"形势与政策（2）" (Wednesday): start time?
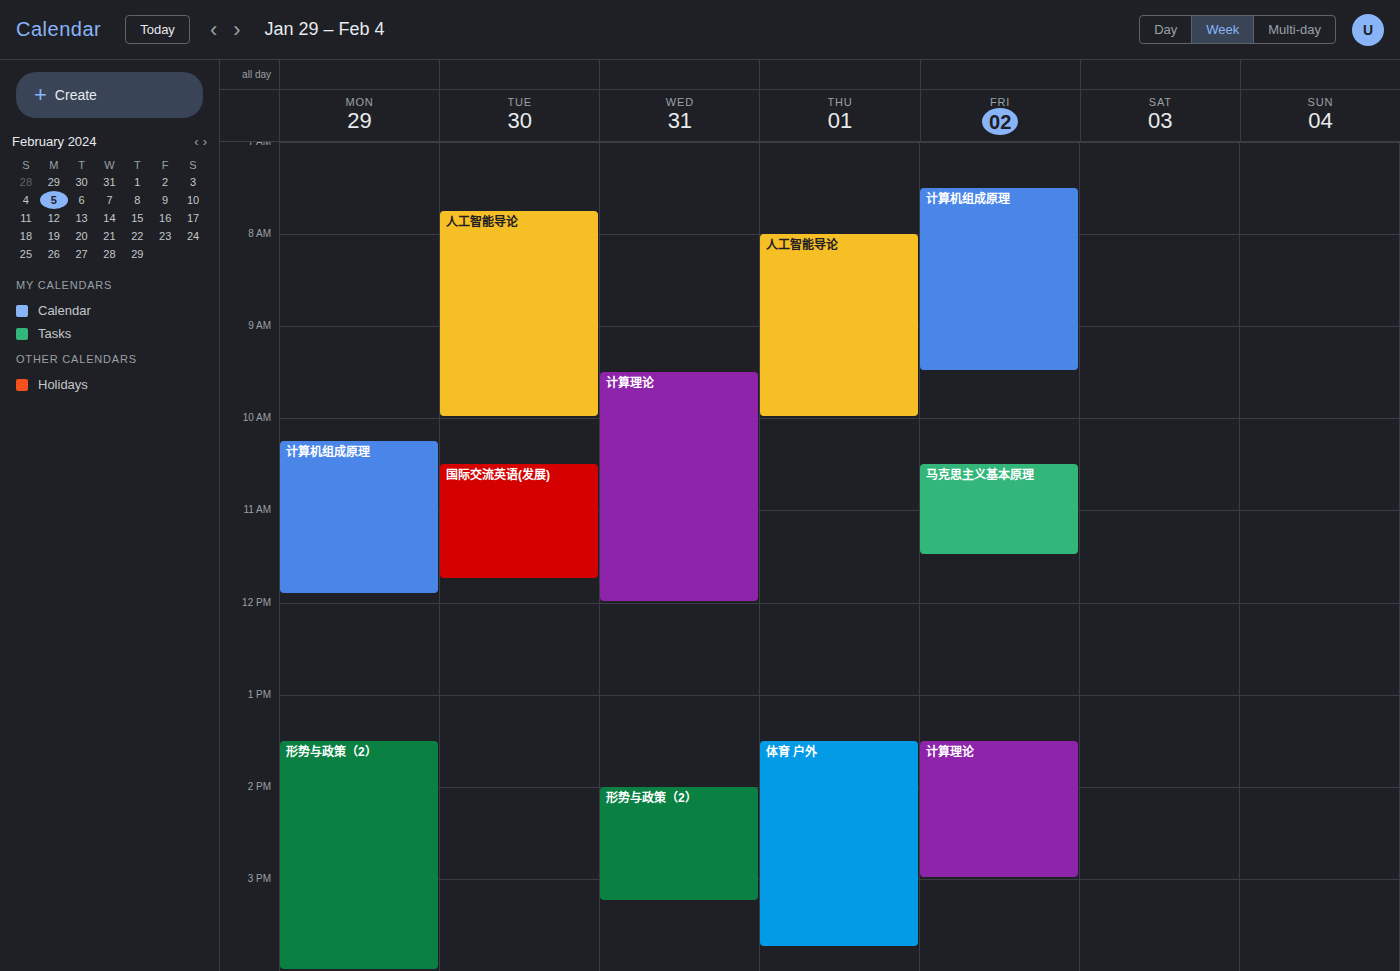
2:00 PM